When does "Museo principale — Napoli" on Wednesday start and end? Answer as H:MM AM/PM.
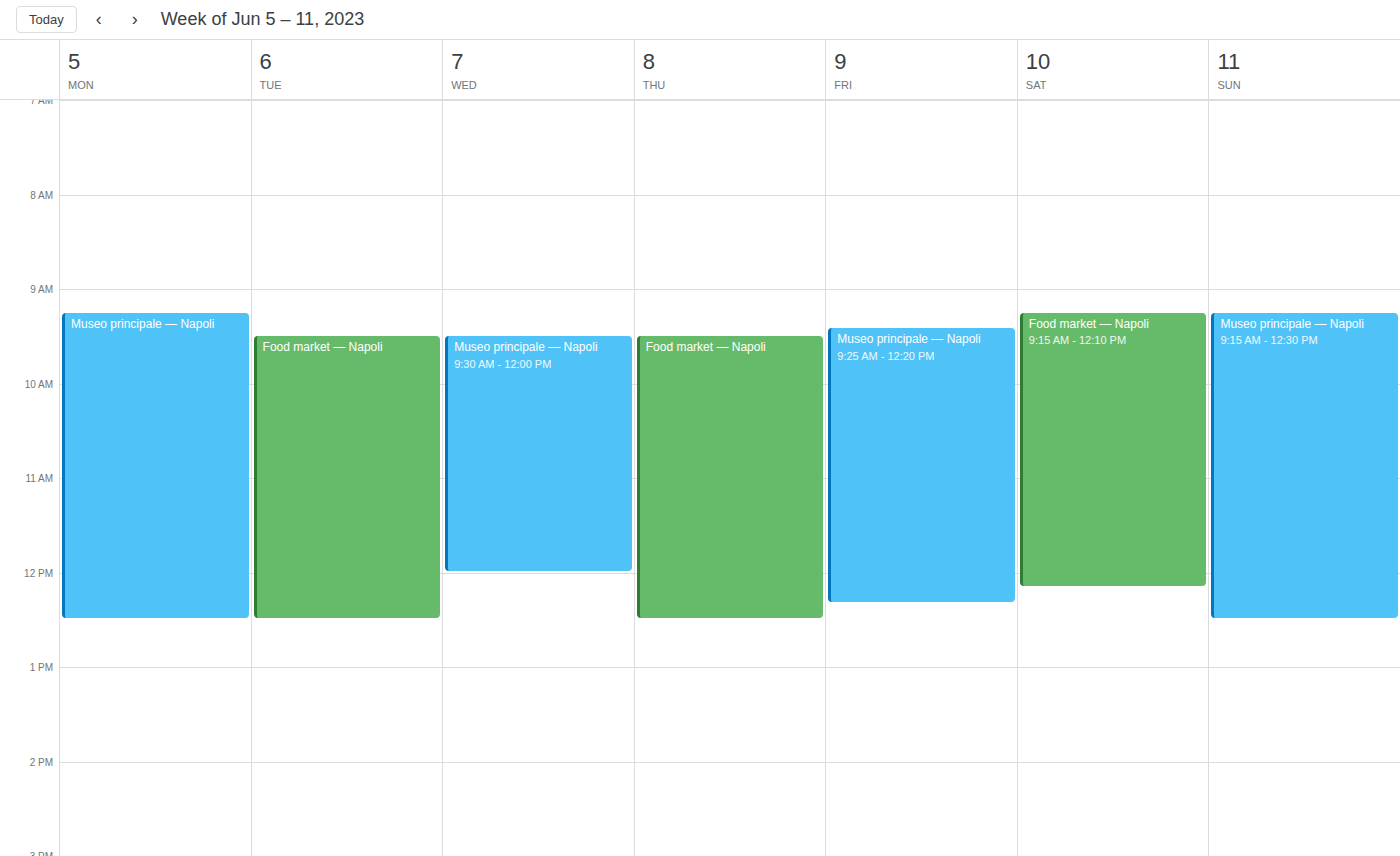
9:30 AM to 12:00 PM